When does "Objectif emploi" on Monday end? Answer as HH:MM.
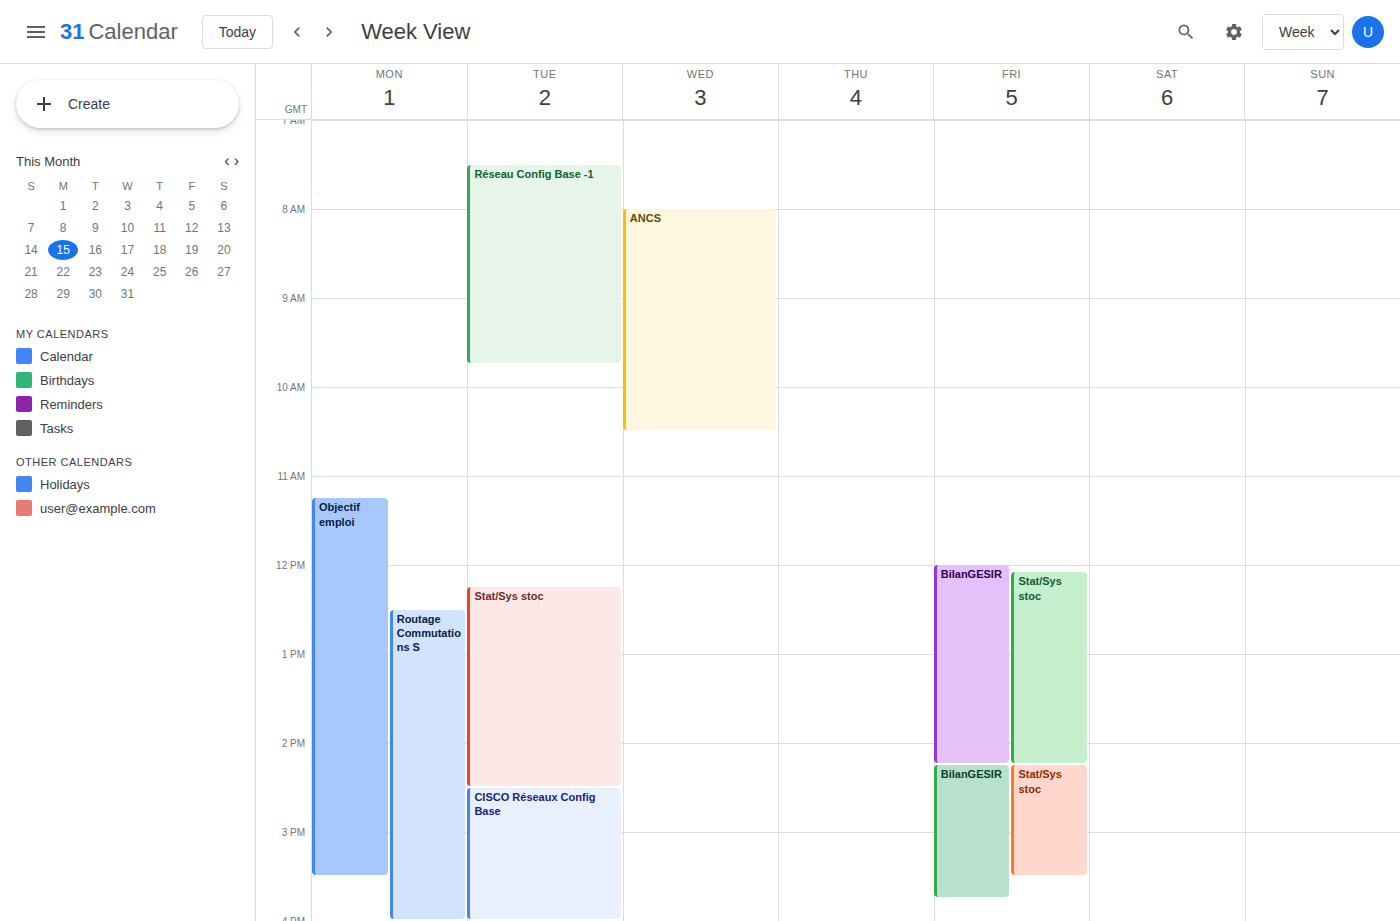
15:30